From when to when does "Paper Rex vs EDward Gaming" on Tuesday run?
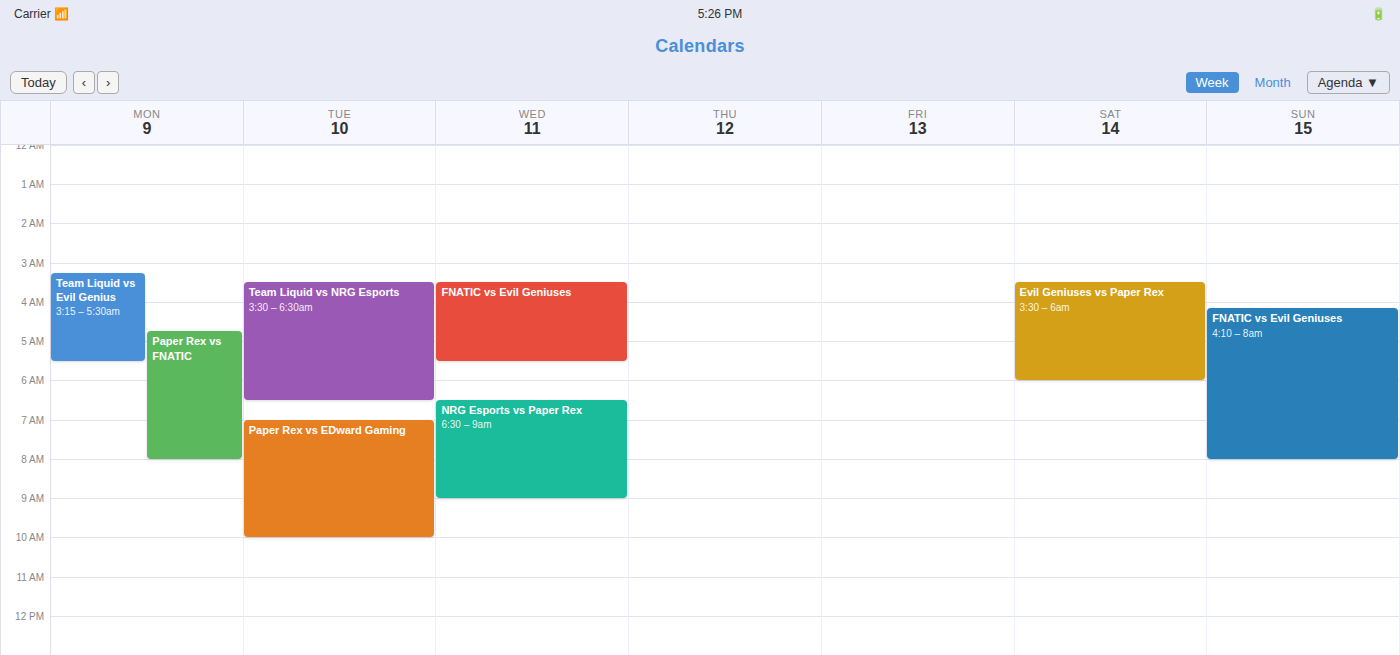
7:00 AM to 10:00 AM